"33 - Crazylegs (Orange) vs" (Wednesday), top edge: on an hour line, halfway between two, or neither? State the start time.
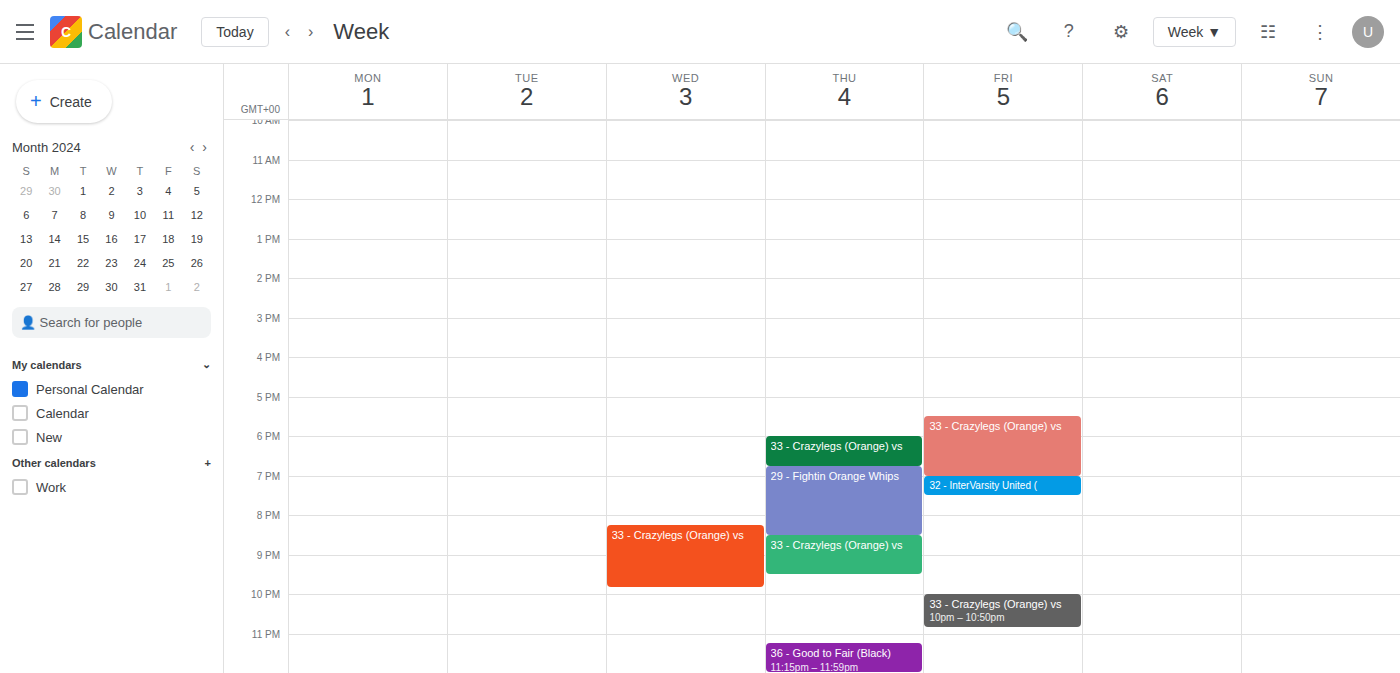
8:15 PM -- neither: a quarter of the way from the 8 PM line to the 9 PM line.